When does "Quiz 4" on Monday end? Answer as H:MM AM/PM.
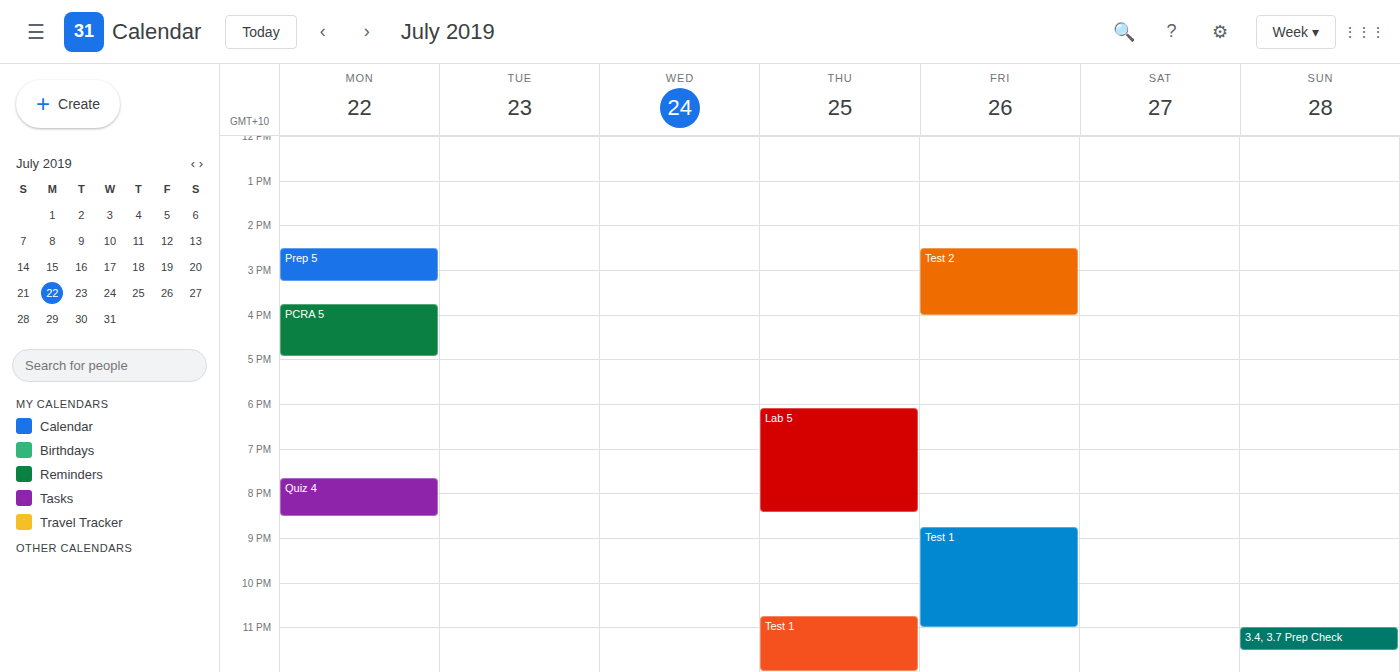
8:30 PM